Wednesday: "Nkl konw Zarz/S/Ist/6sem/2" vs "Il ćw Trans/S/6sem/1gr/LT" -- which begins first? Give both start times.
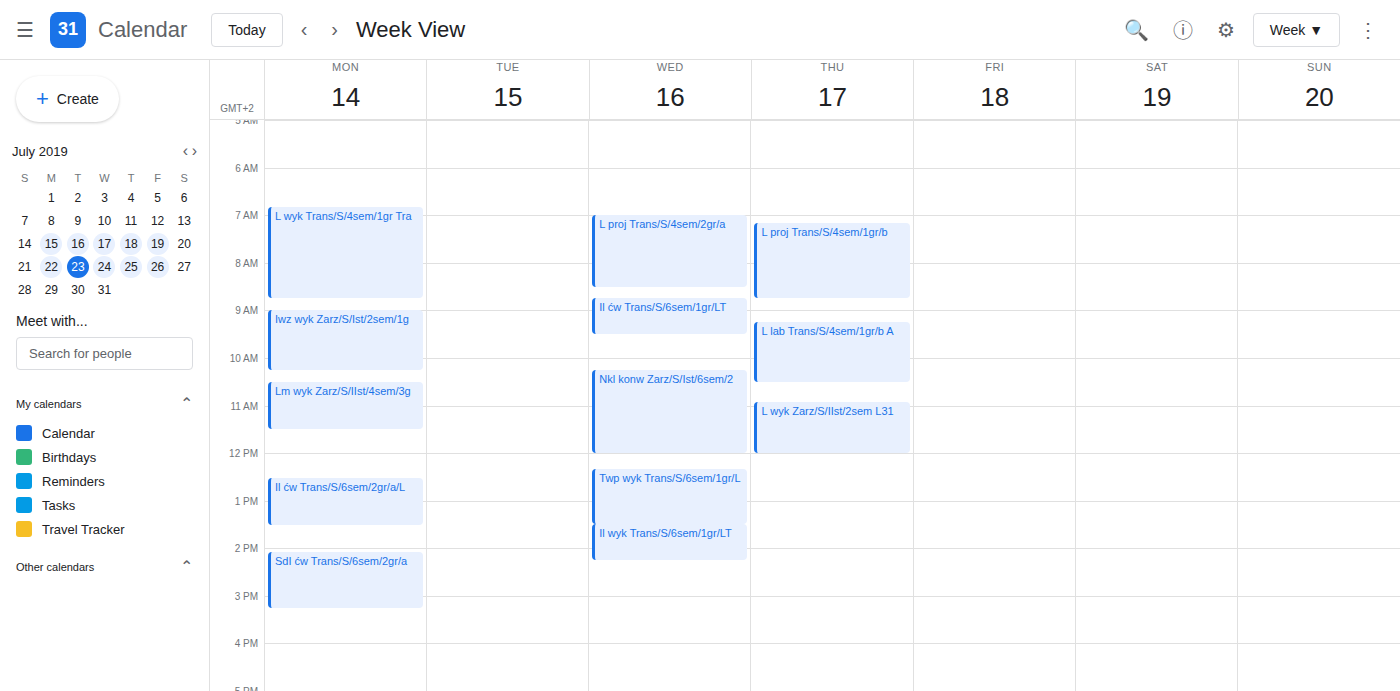
"Il ćw Trans/S/6sem/1gr/LT" 8:45 AM; "Nkl konw Zarz/S/Ist/6sem/2" 10:15 AM.